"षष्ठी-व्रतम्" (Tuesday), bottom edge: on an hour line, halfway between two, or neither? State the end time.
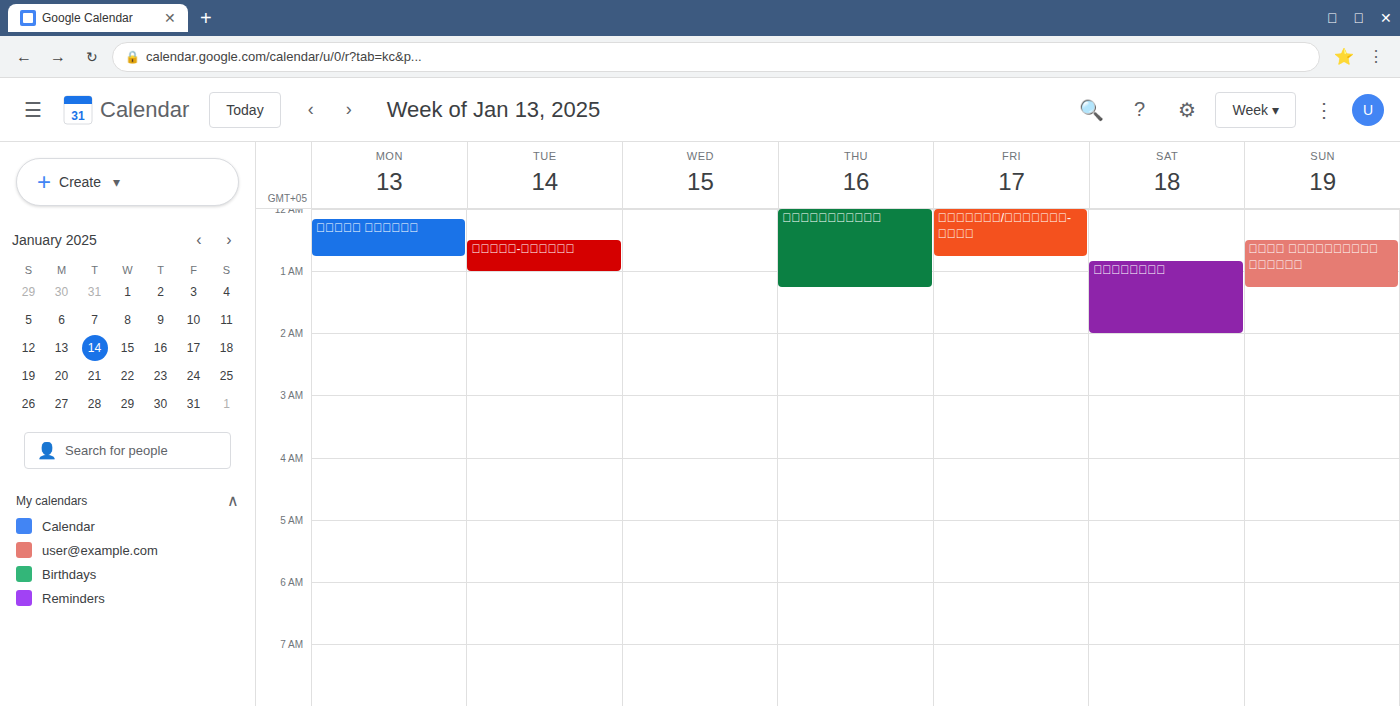
1:00 AM -- exactly on the 1 AM line.